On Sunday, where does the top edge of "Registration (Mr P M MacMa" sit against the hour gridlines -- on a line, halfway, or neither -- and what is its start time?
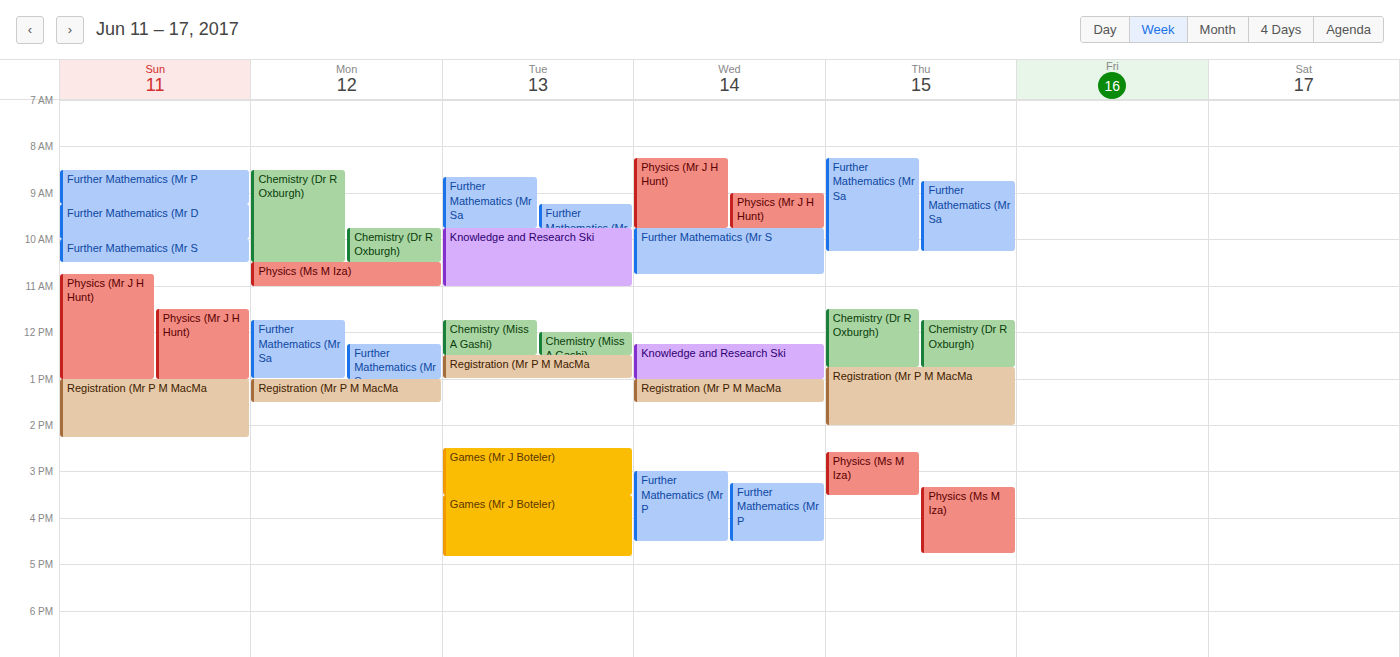
1:00 PM -- exactly on the 1 PM line.